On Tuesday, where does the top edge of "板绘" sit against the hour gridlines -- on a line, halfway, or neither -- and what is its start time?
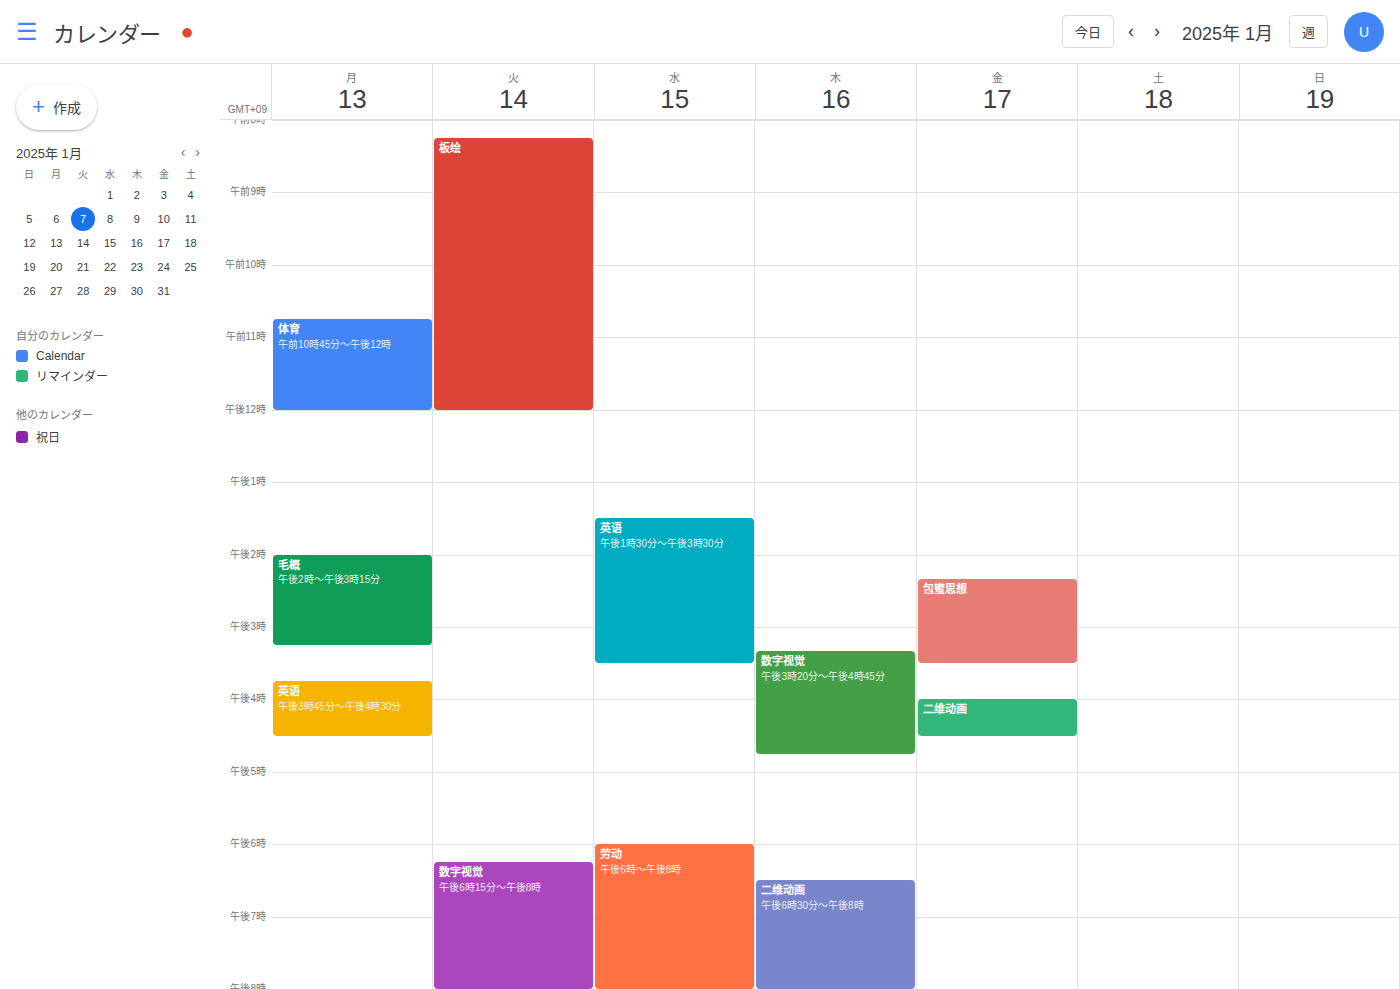
8:15 AM -- neither: a quarter of the way from the 8 AM line to the 9 AM line.